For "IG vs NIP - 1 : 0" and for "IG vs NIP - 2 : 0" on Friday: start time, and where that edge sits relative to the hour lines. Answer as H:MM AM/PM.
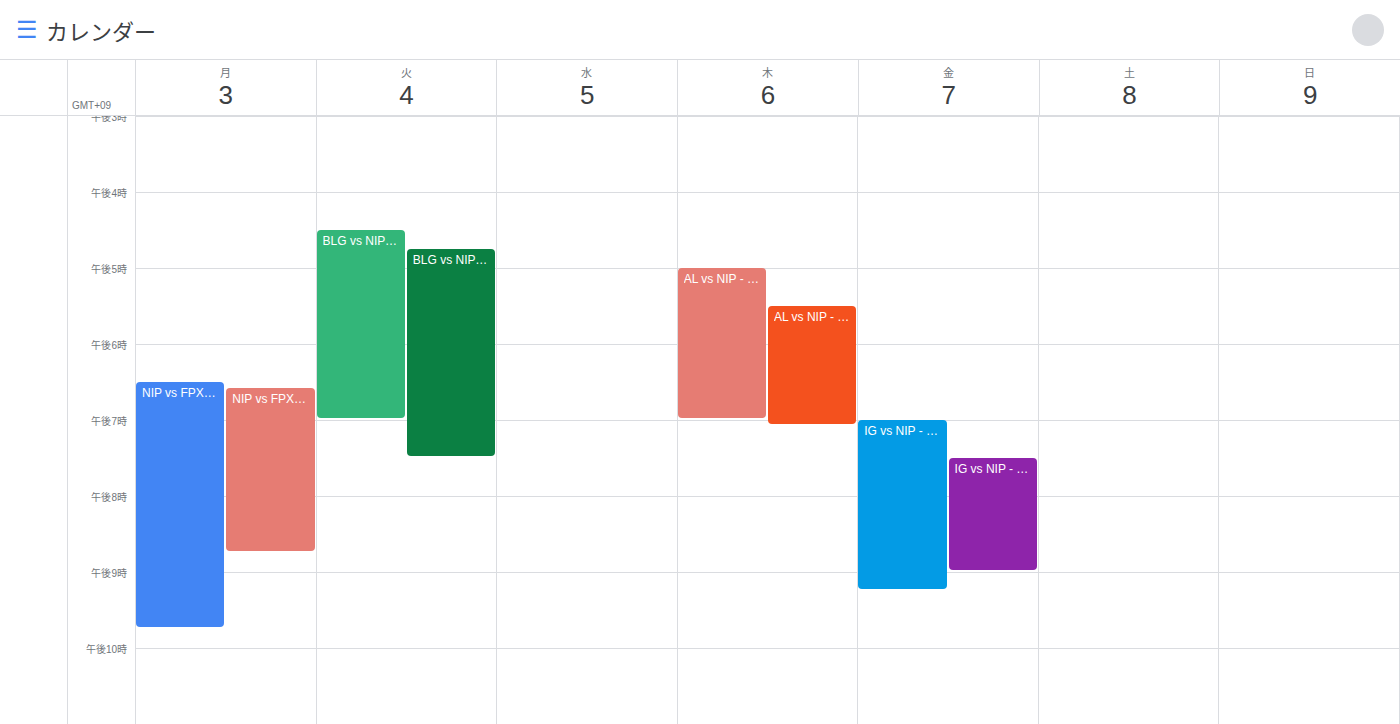
"IG vs NIP - 1 : 0": 7:30 PM, halfway between the 7 PM and 8 PM lines. "IG vs NIP - 2 : 0": 7:00 PM, exactly on the 7 PM line.